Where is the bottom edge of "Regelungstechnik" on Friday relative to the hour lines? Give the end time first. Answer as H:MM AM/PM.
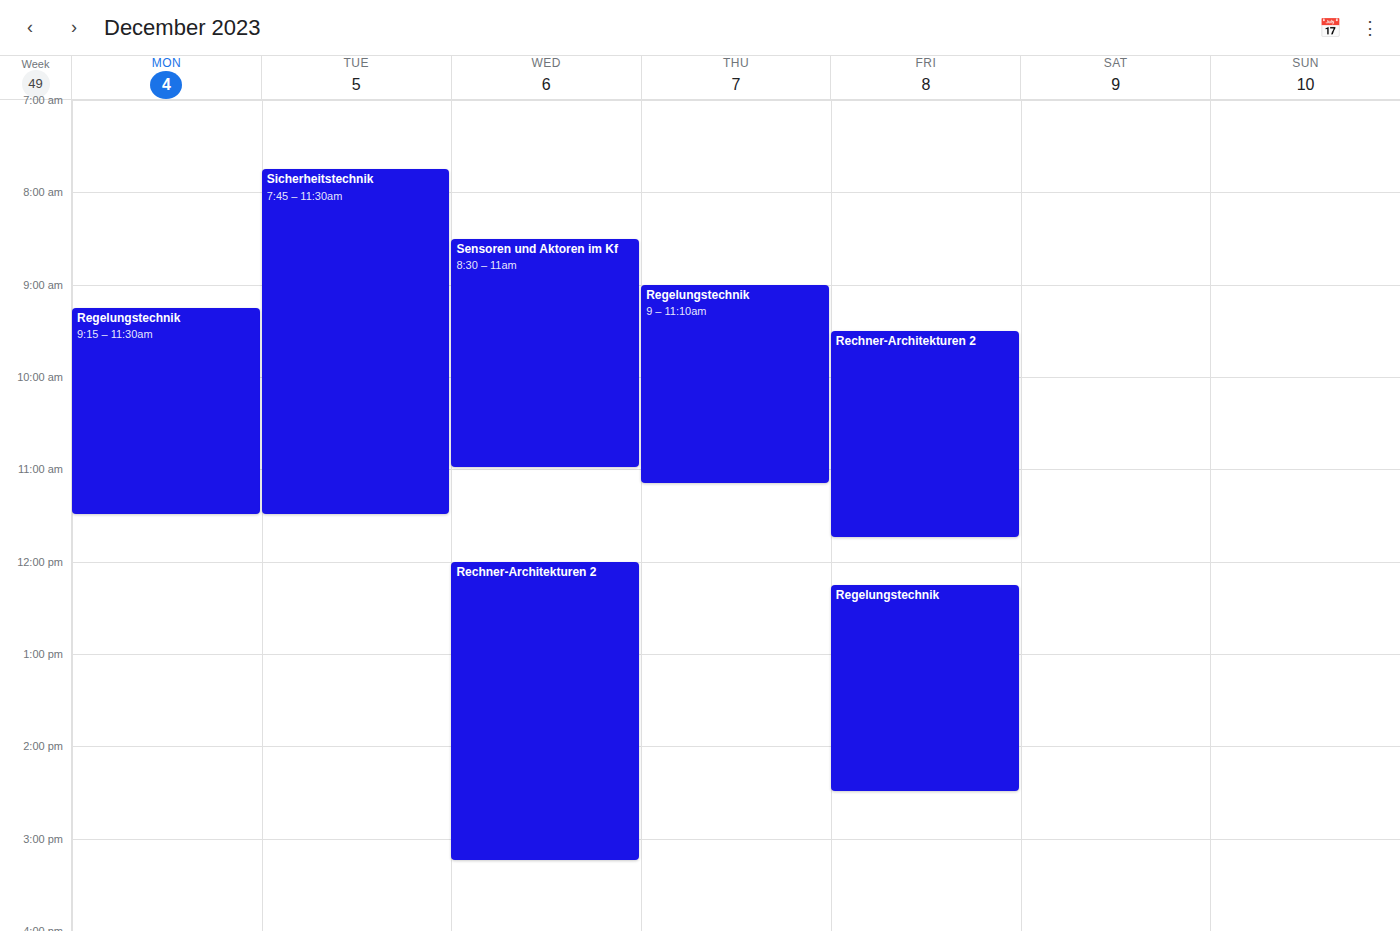
2:30 PM -- halfway between the 2 PM and 3 PM lines.